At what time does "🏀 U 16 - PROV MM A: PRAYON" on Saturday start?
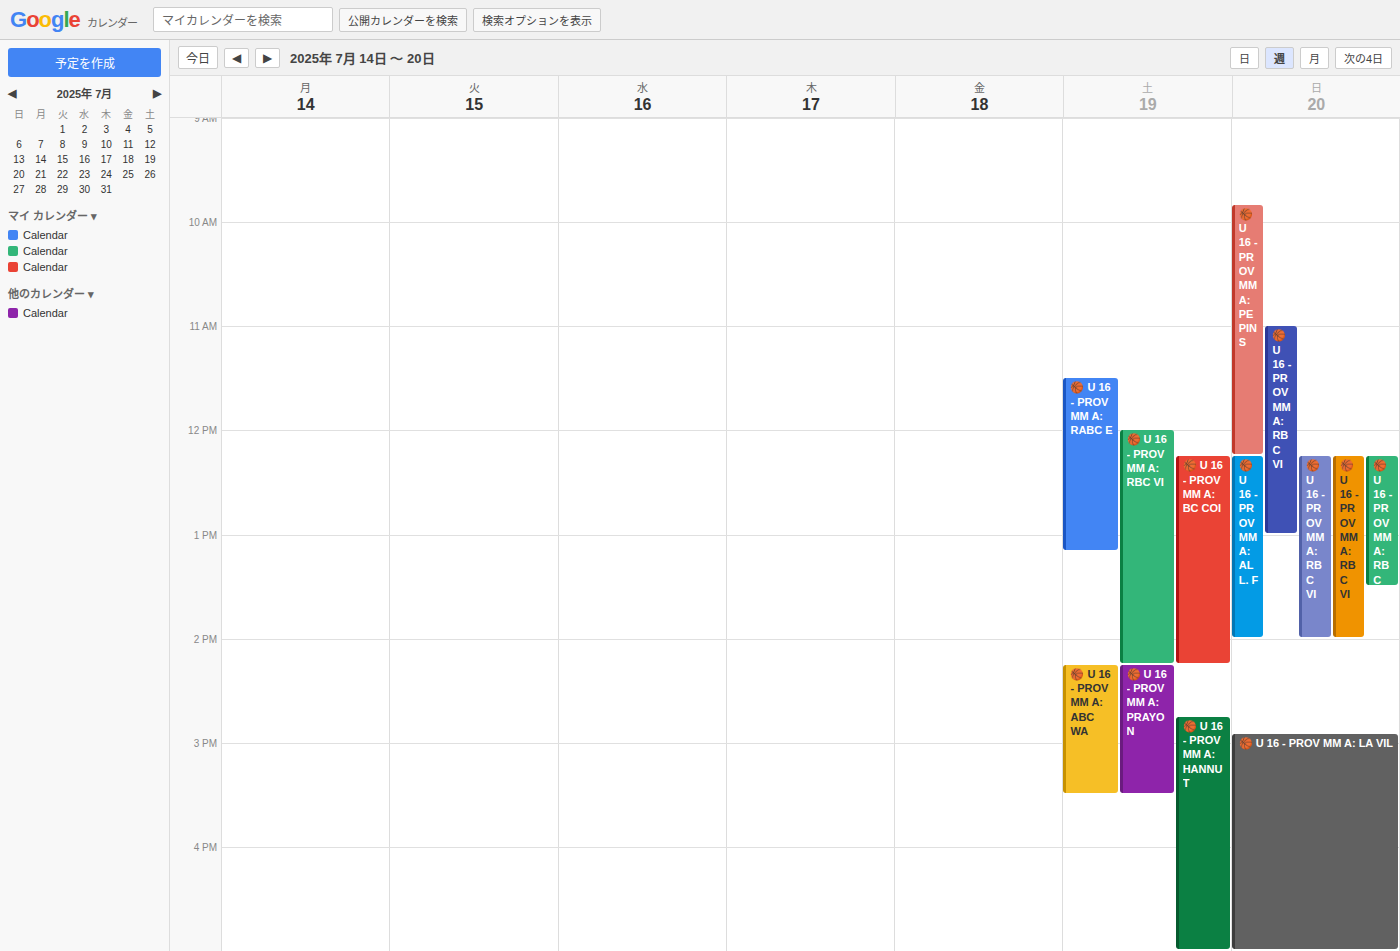
2:15 PM